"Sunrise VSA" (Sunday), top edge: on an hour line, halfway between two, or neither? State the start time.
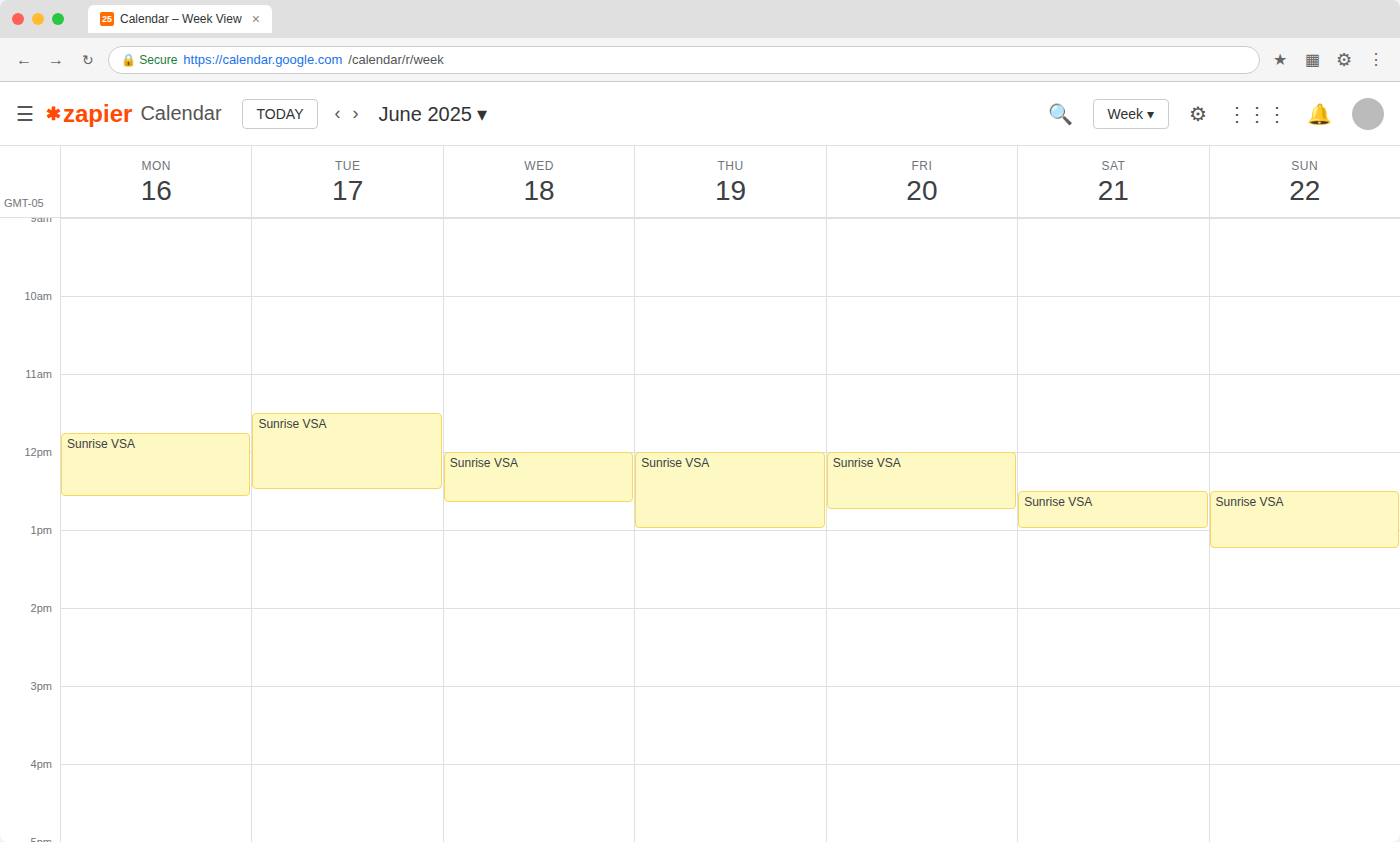
12:30 PM -- halfway between the 12 PM and 1 PM lines.